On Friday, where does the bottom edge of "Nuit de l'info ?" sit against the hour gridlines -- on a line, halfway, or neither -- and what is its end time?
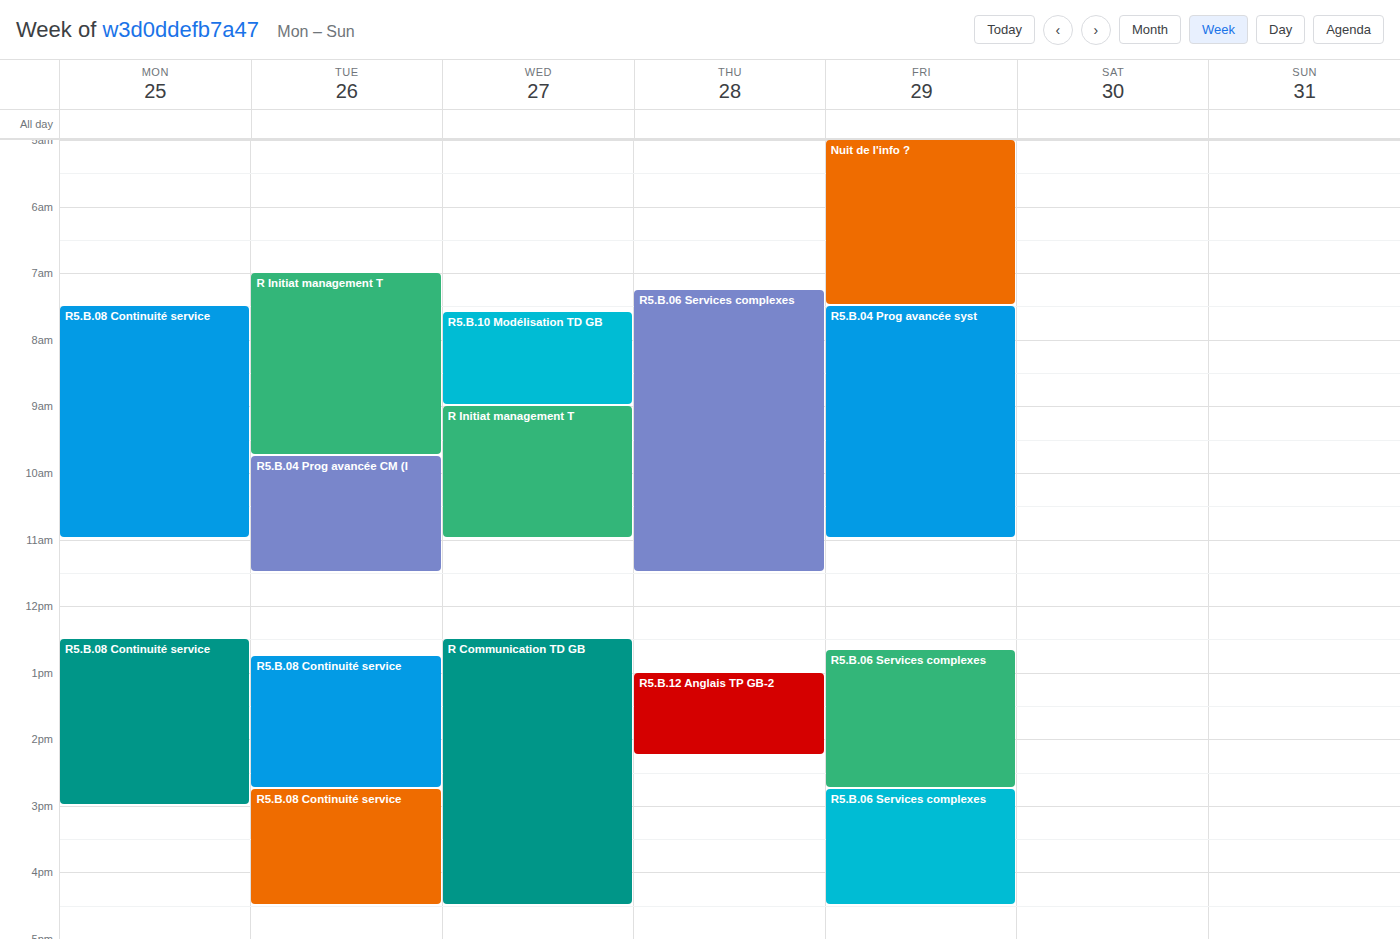
7:30 AM -- halfway between the 7 AM and 8 AM lines.